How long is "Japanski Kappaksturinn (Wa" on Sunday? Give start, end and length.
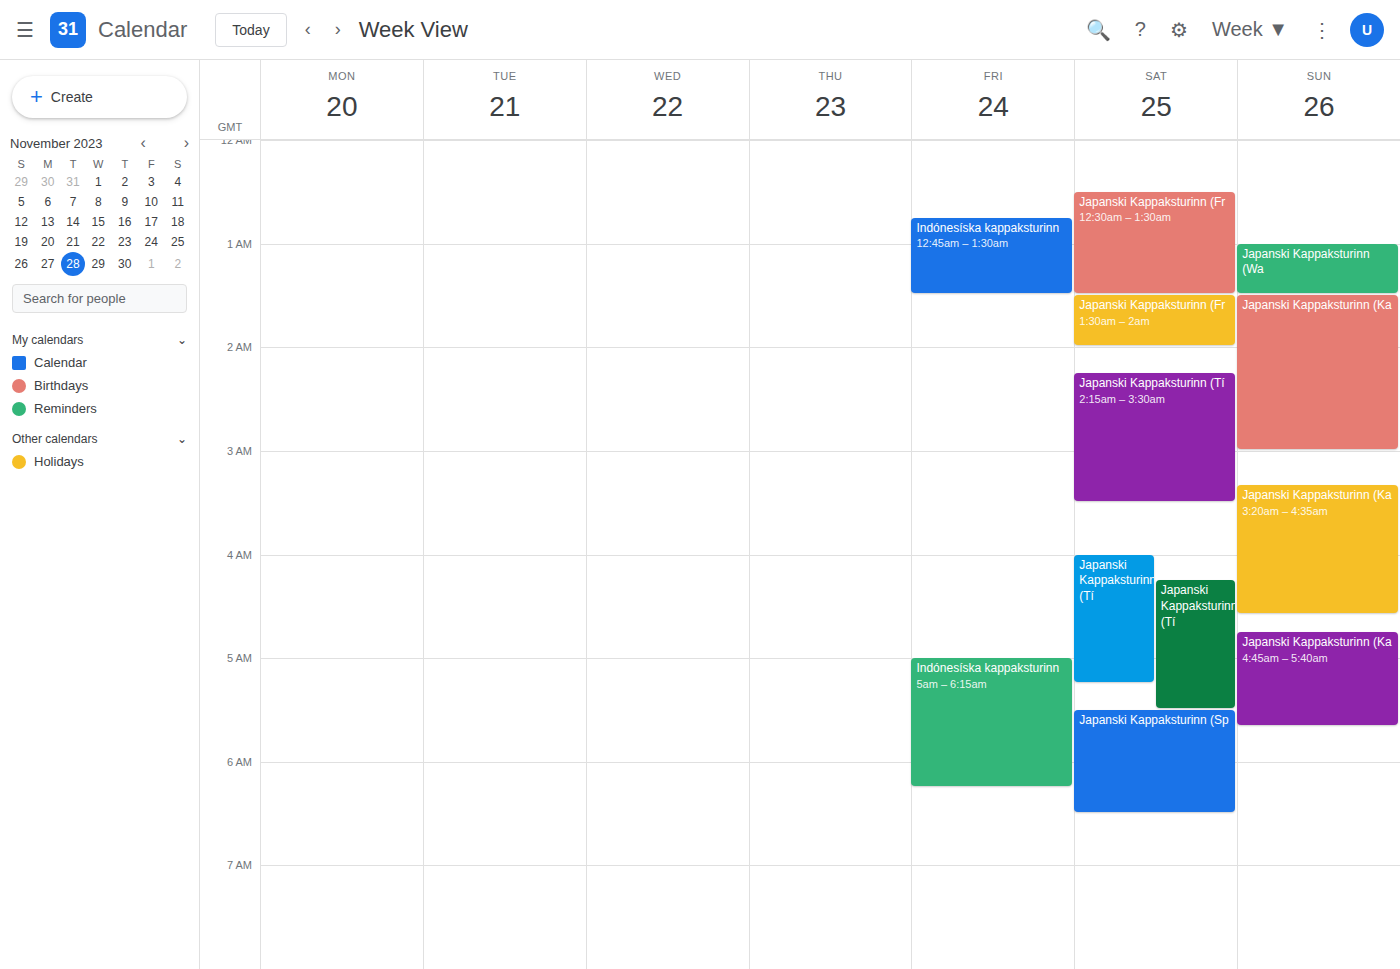
1:00 AM to 1:30 AM, 30 minutes